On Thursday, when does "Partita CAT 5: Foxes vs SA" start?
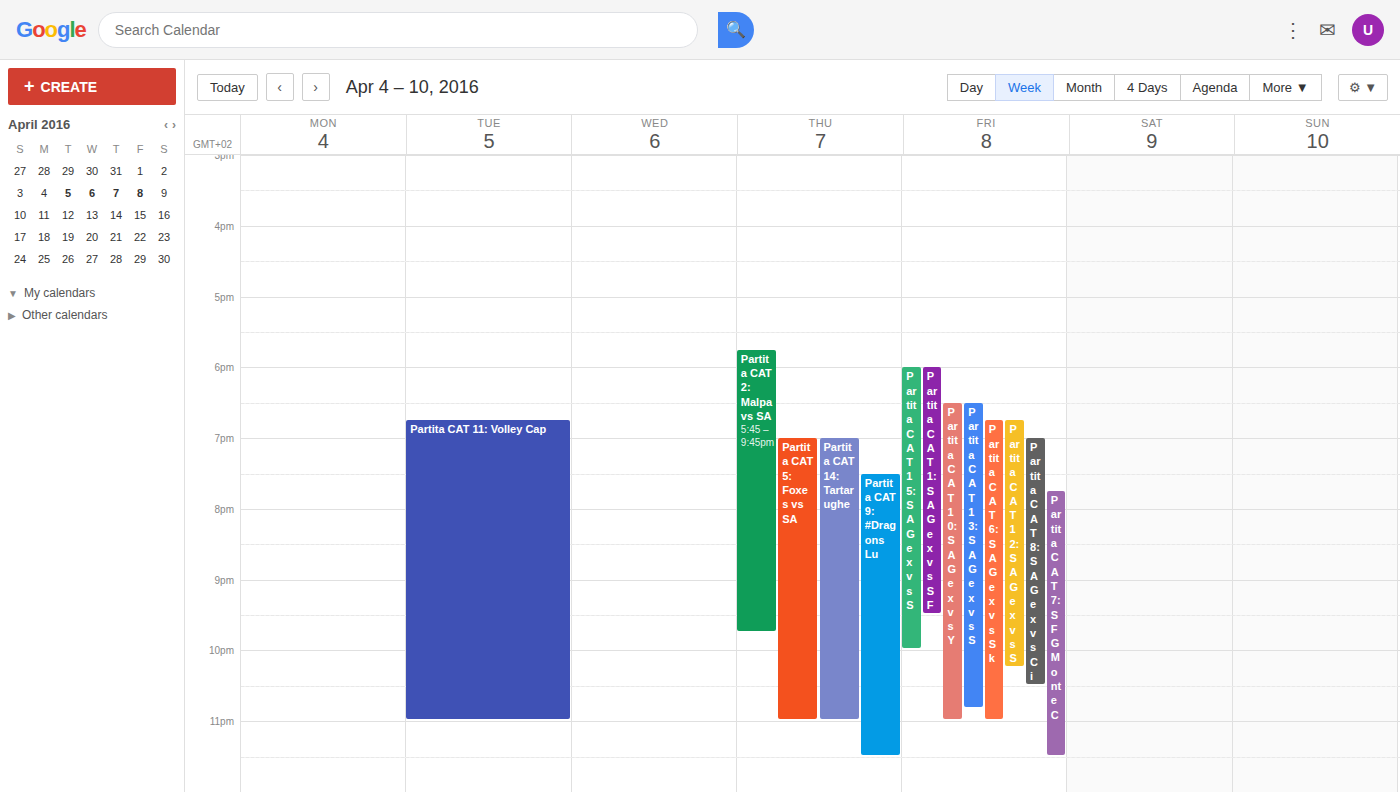
7:00 PM